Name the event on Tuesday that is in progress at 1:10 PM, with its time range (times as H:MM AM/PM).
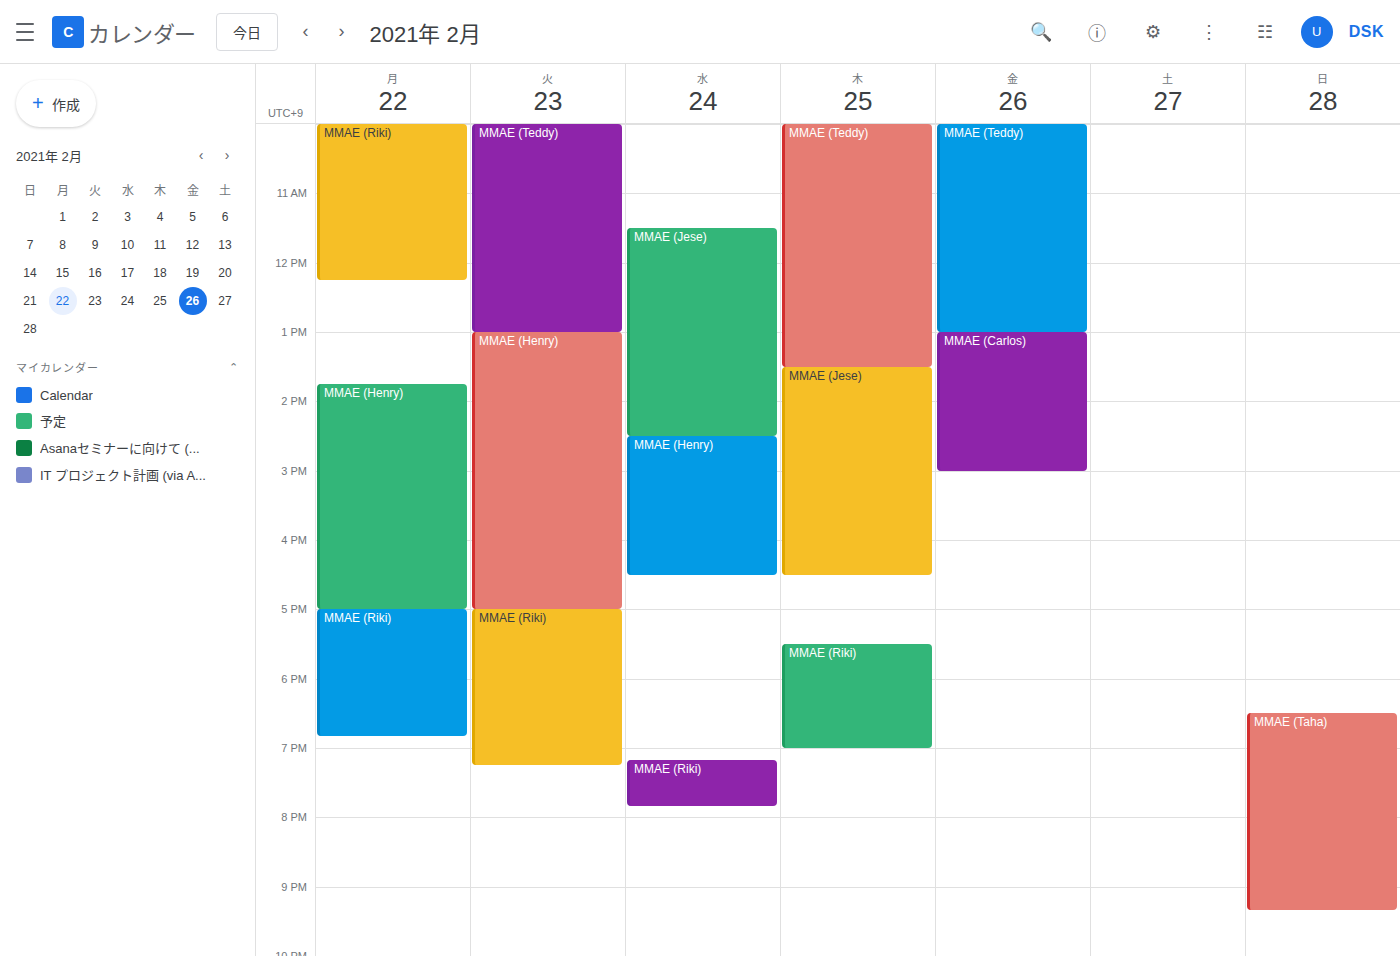
"MMAE (Henry)", 1:00 PM to 5:00 PM